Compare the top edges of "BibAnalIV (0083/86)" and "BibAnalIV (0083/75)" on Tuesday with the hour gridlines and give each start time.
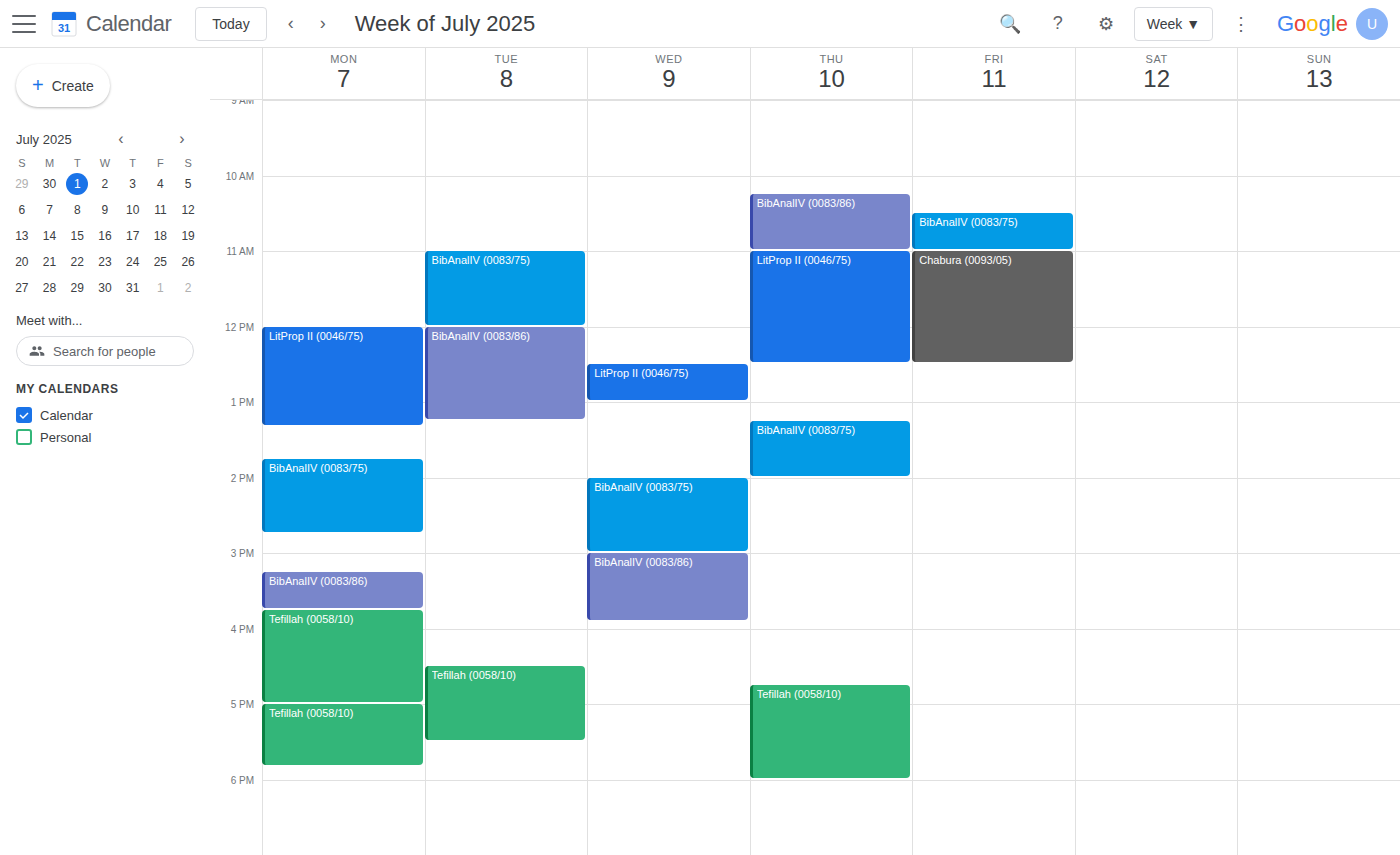
"BibAnalIV (0083/86)": 12:00 PM, exactly on the 12 PM line. "BibAnalIV (0083/75)": 11:00 AM, exactly on the 11 AM line.